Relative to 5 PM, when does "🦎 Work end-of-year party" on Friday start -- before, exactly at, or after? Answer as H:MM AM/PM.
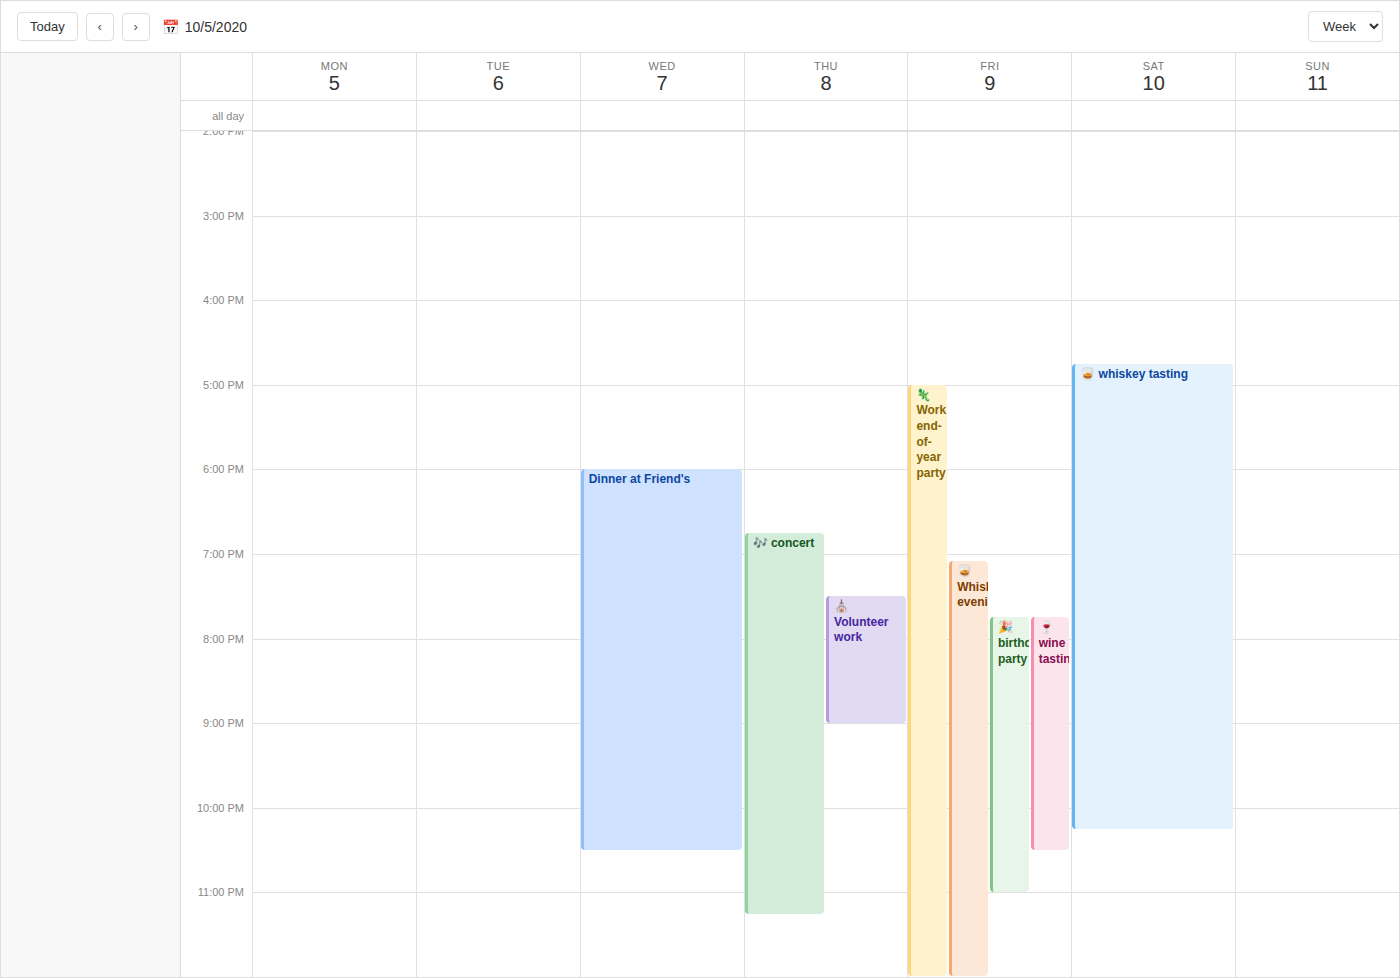
5:00 PM -- exactly at 5 PM, on the 5 PM line.